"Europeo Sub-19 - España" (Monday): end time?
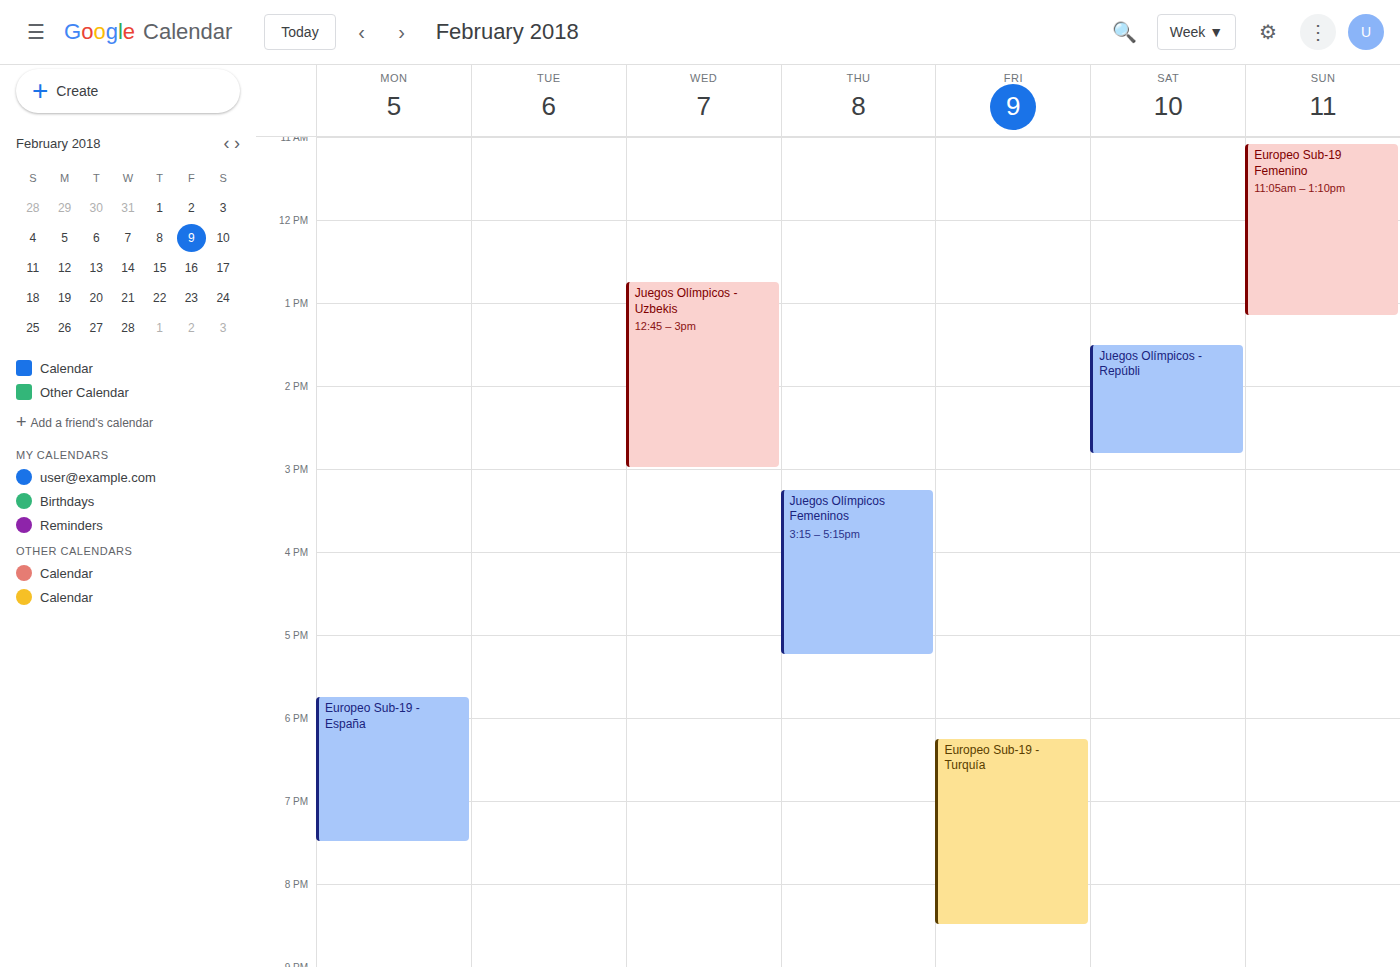
7:30 PM